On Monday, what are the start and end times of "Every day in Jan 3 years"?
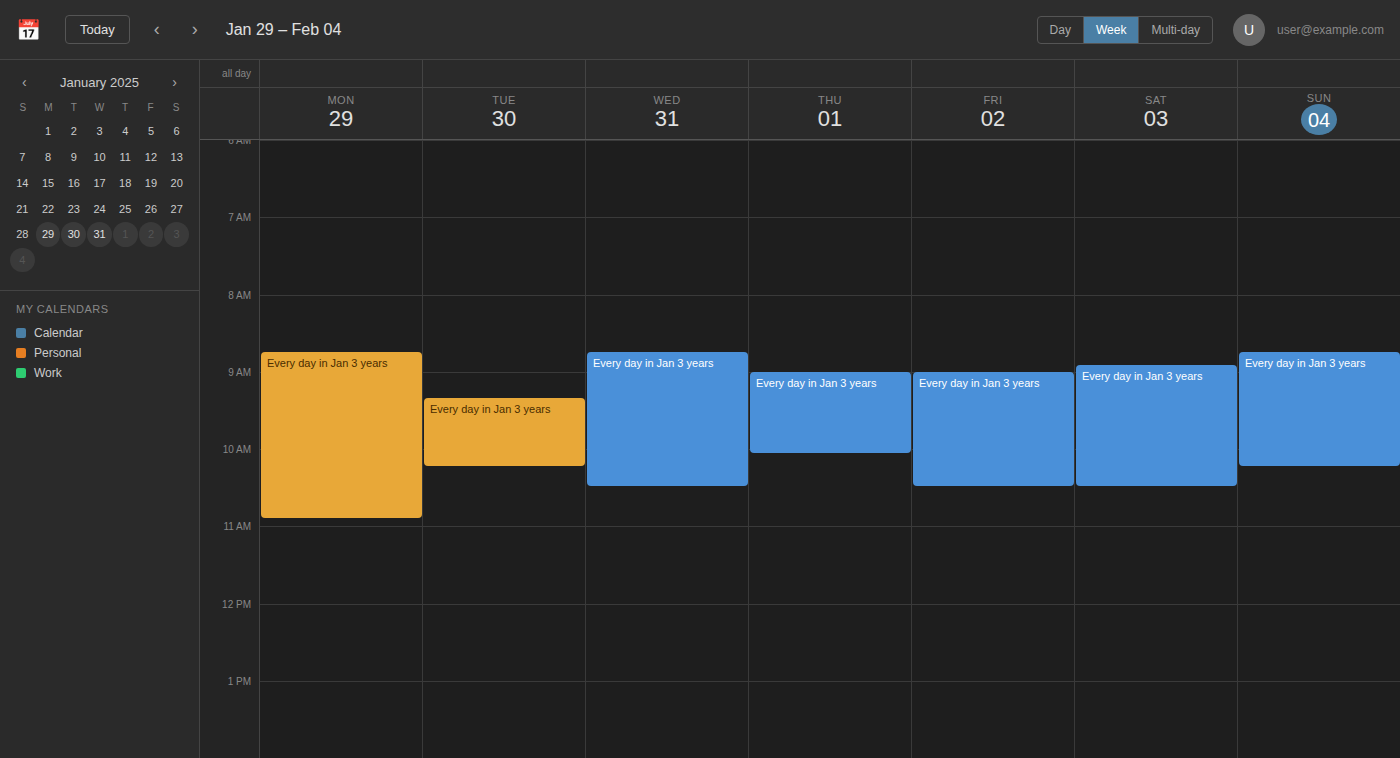
8:45 AM to 10:55 AM